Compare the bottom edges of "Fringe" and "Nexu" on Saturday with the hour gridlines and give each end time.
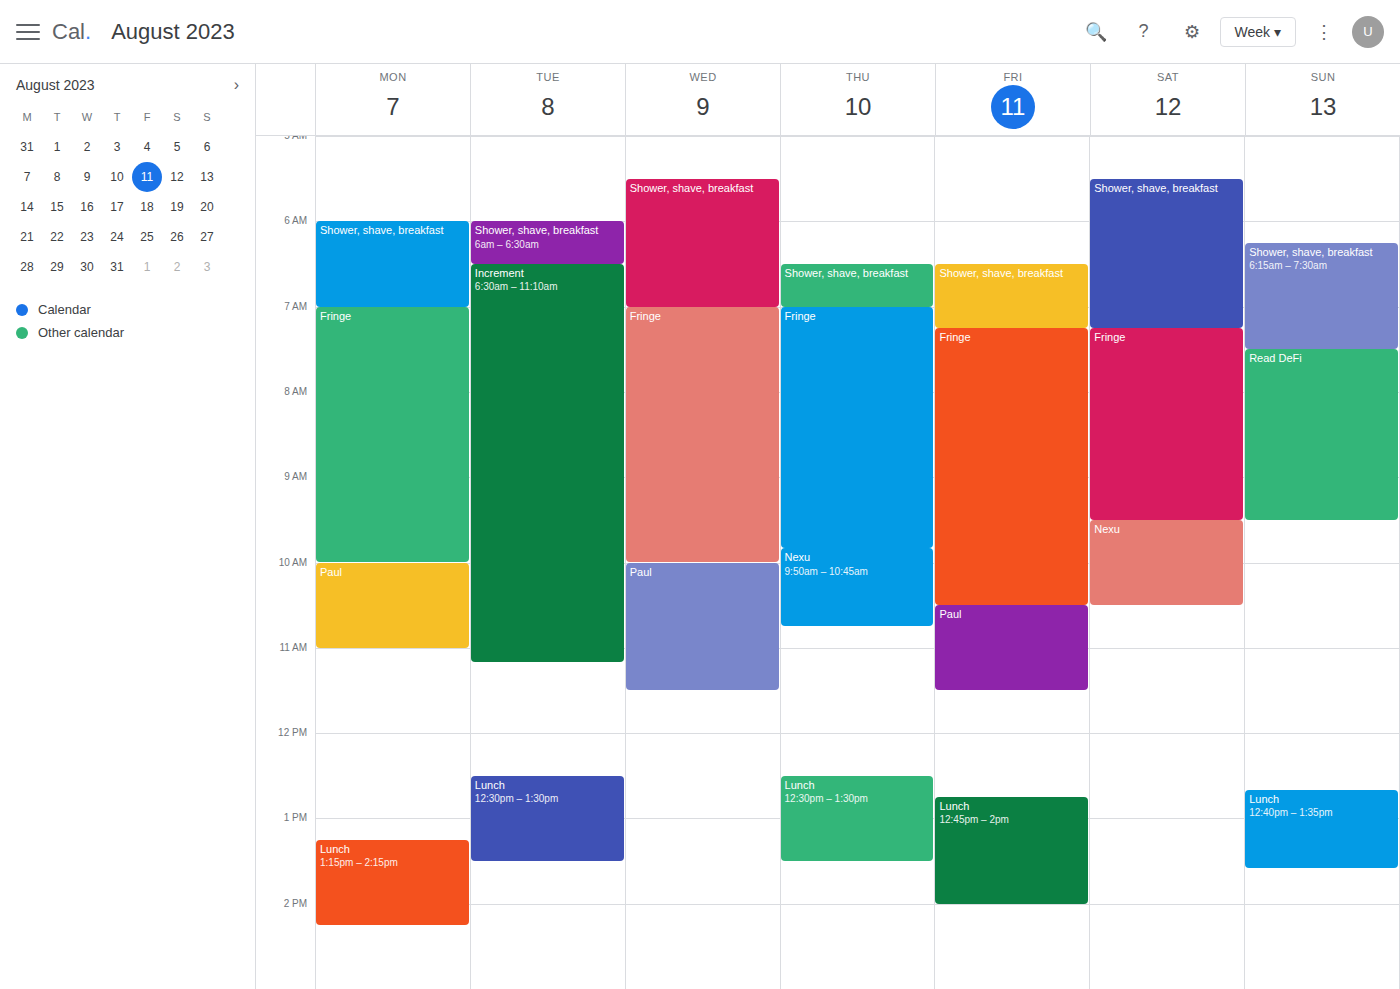
"Fringe": 9:30 AM, halfway between the 9 AM and 10 AM lines. "Nexu": 10:30 AM, halfway between the 10 AM and 11 AM lines.